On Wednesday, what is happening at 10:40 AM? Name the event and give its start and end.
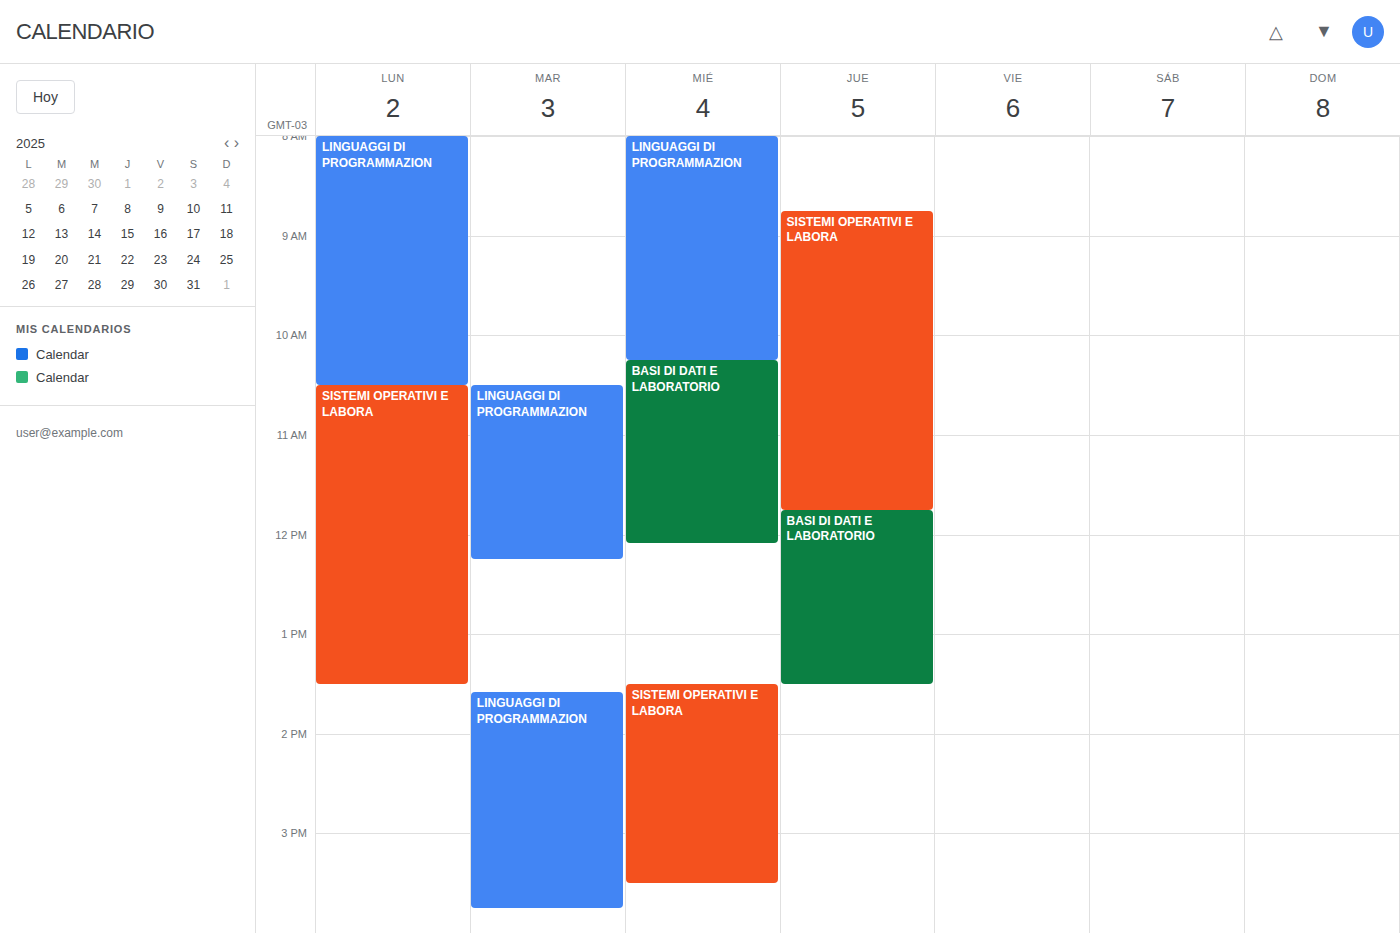
"BASI DI DATI E LABORATORIO", 10:15 AM to 12:05 PM